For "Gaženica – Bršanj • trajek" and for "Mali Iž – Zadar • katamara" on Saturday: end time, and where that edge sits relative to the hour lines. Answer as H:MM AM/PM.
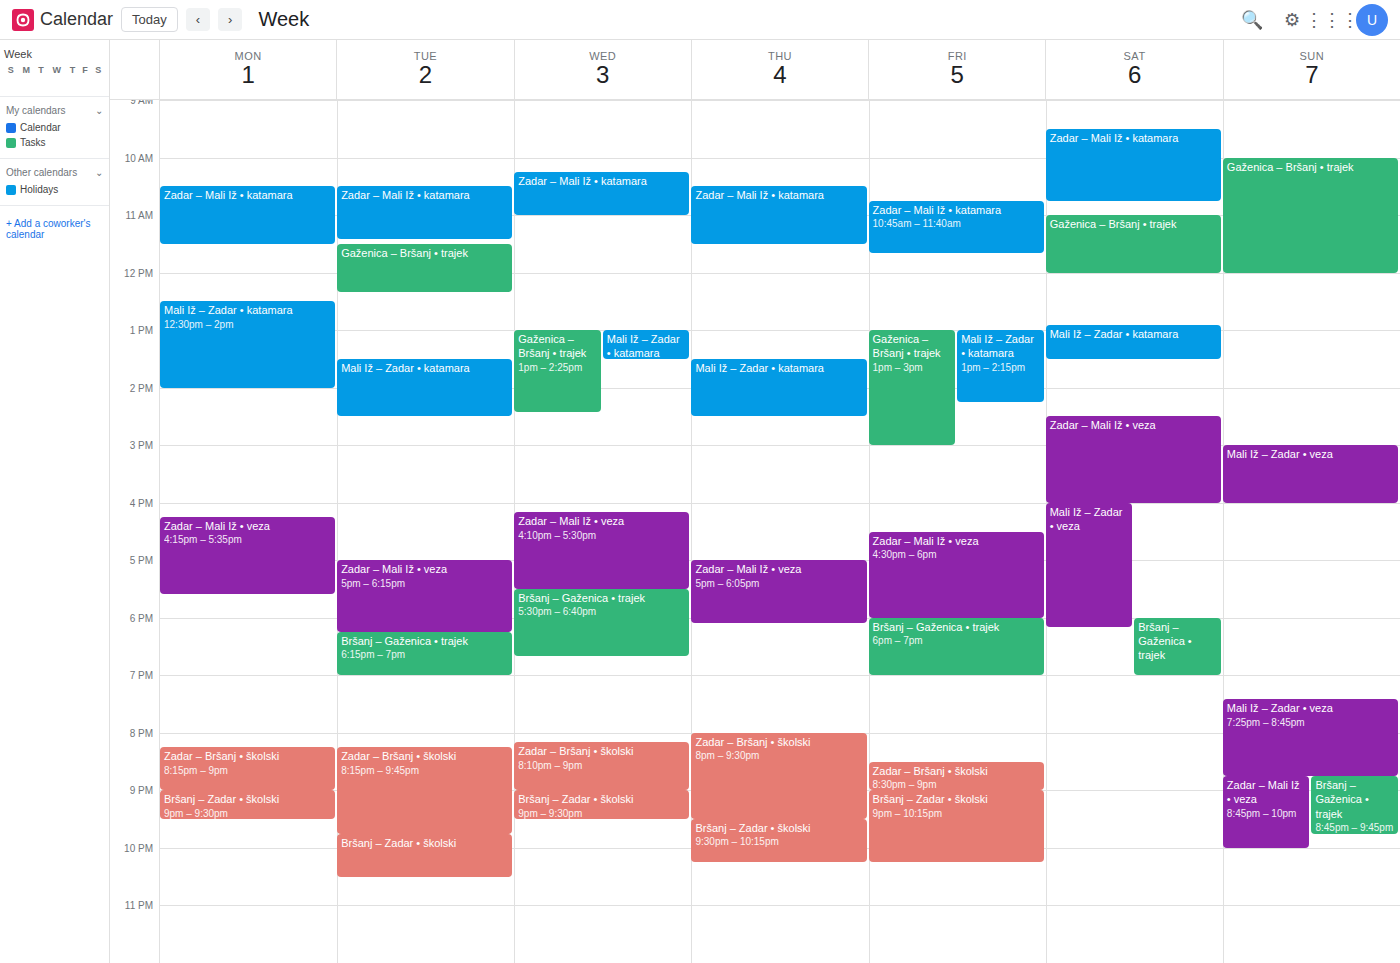
"Gaženica – Bršanj • trajek": 12:00 PM, exactly on the 12 PM line. "Mali Iž – Zadar • katamara": 1:30 PM, halfway between the 1 PM and 2 PM lines.